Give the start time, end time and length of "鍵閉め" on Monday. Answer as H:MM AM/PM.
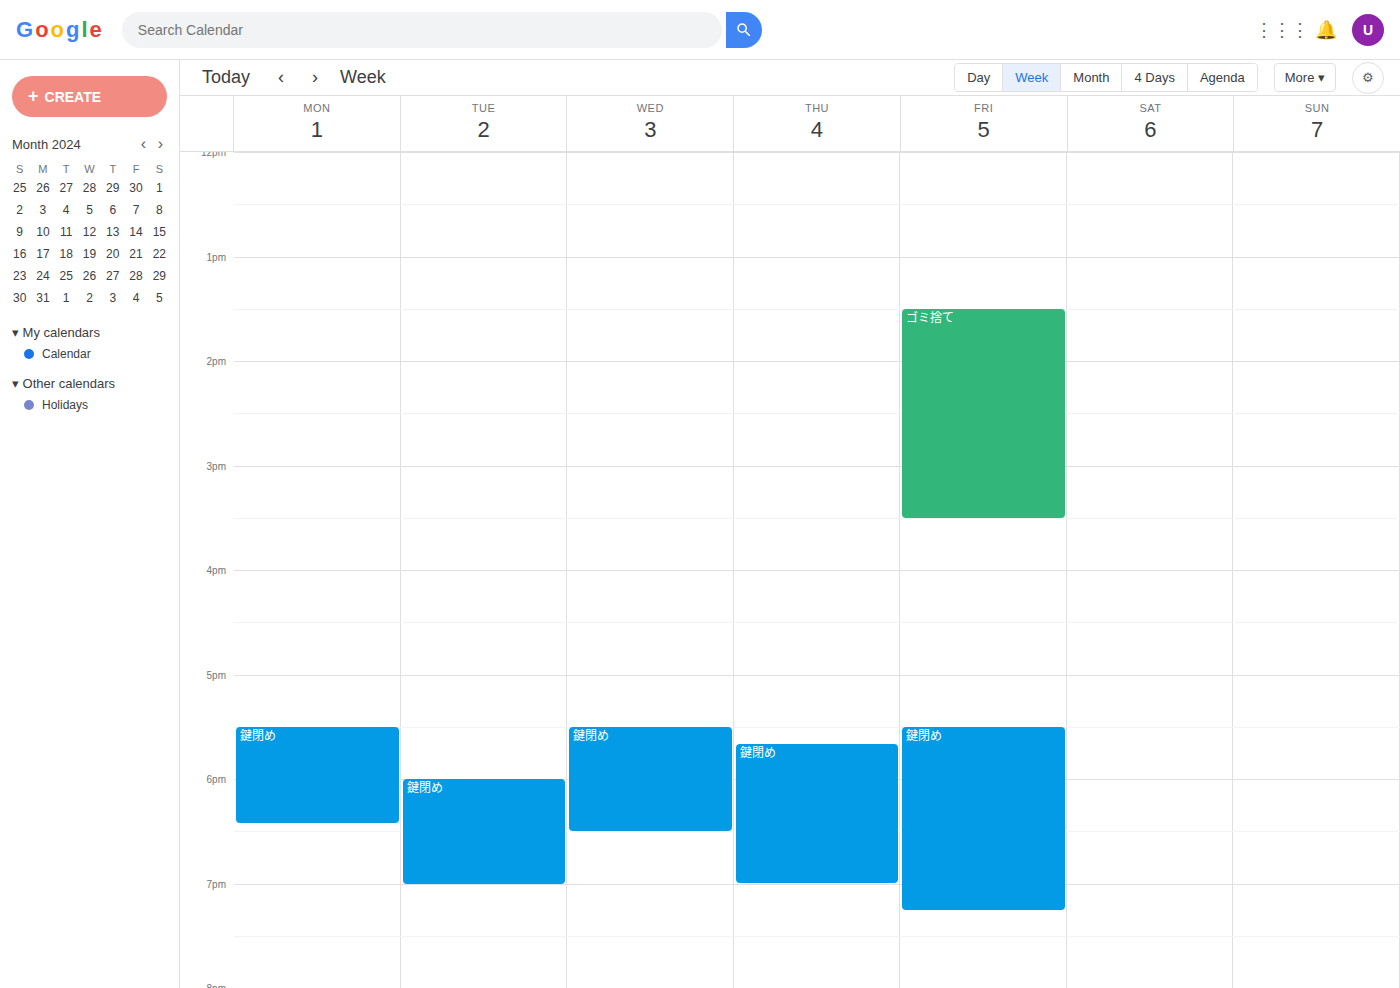
5:30 PM to 6:25 PM, 55 minutes